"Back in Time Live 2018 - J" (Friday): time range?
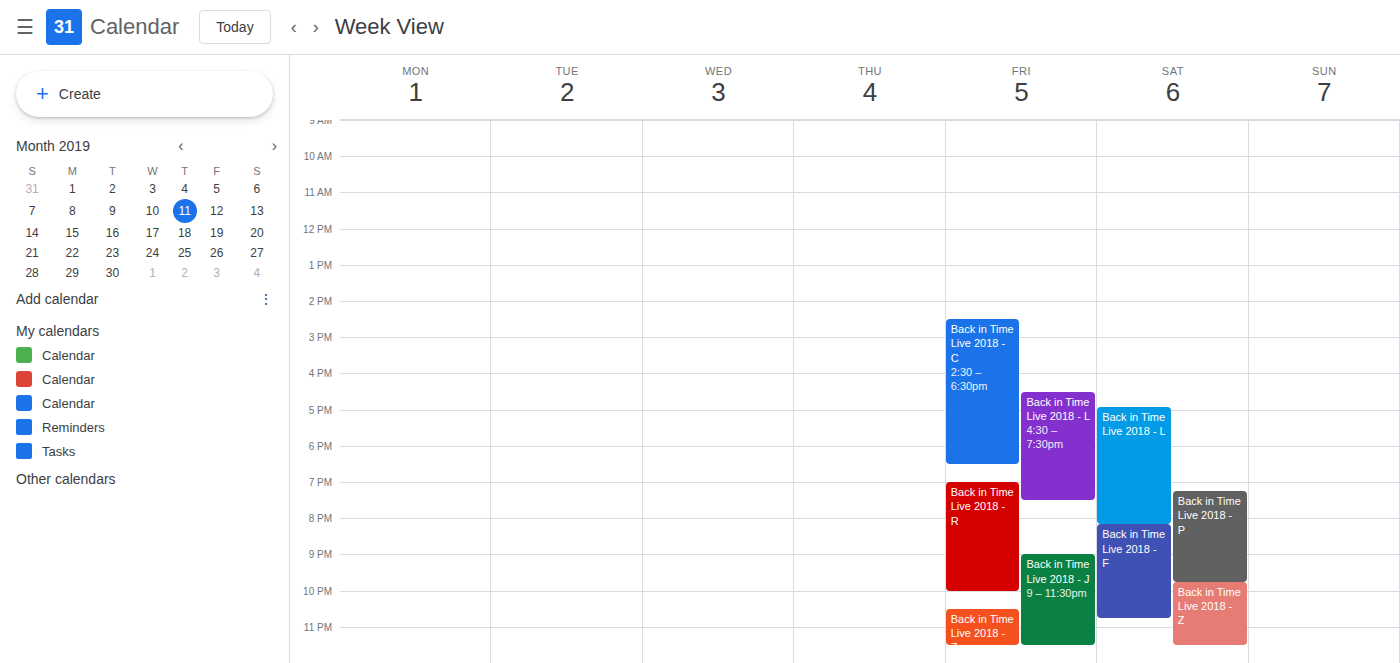
21:00 to 23:30